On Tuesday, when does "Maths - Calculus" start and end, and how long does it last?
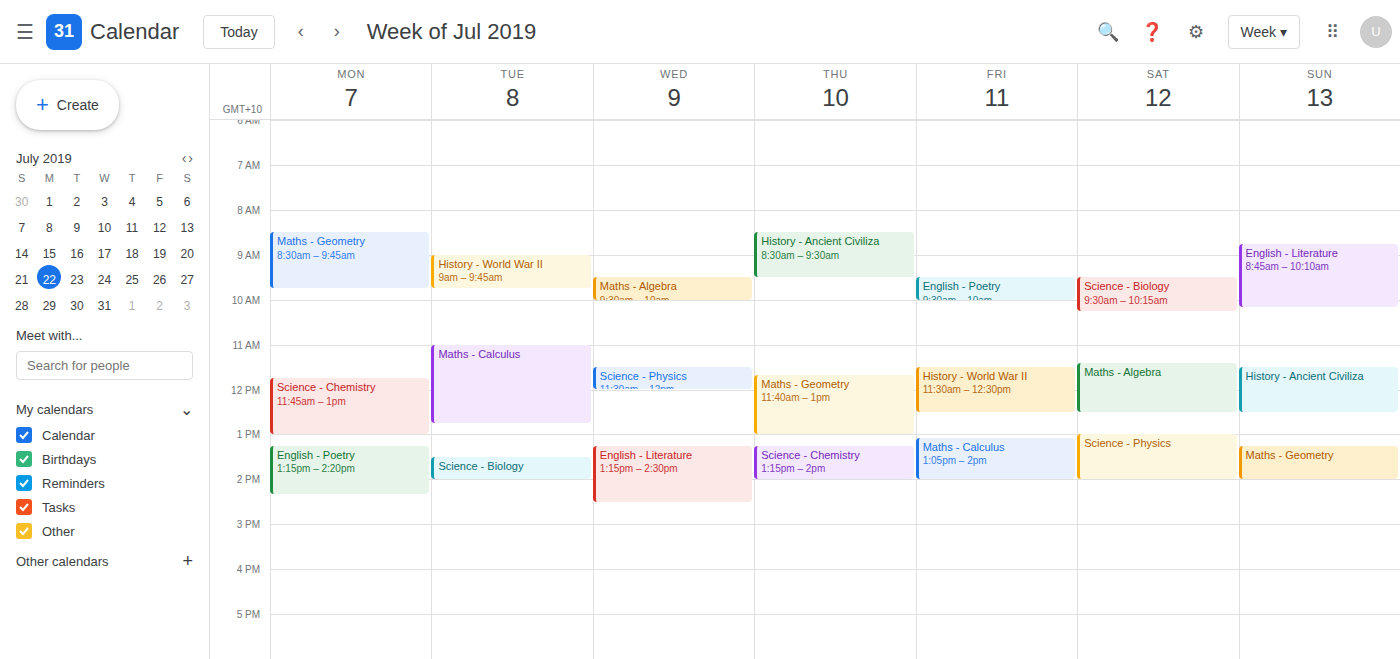
11:00 AM to 12:45 PM, 1 hour 45 minutes